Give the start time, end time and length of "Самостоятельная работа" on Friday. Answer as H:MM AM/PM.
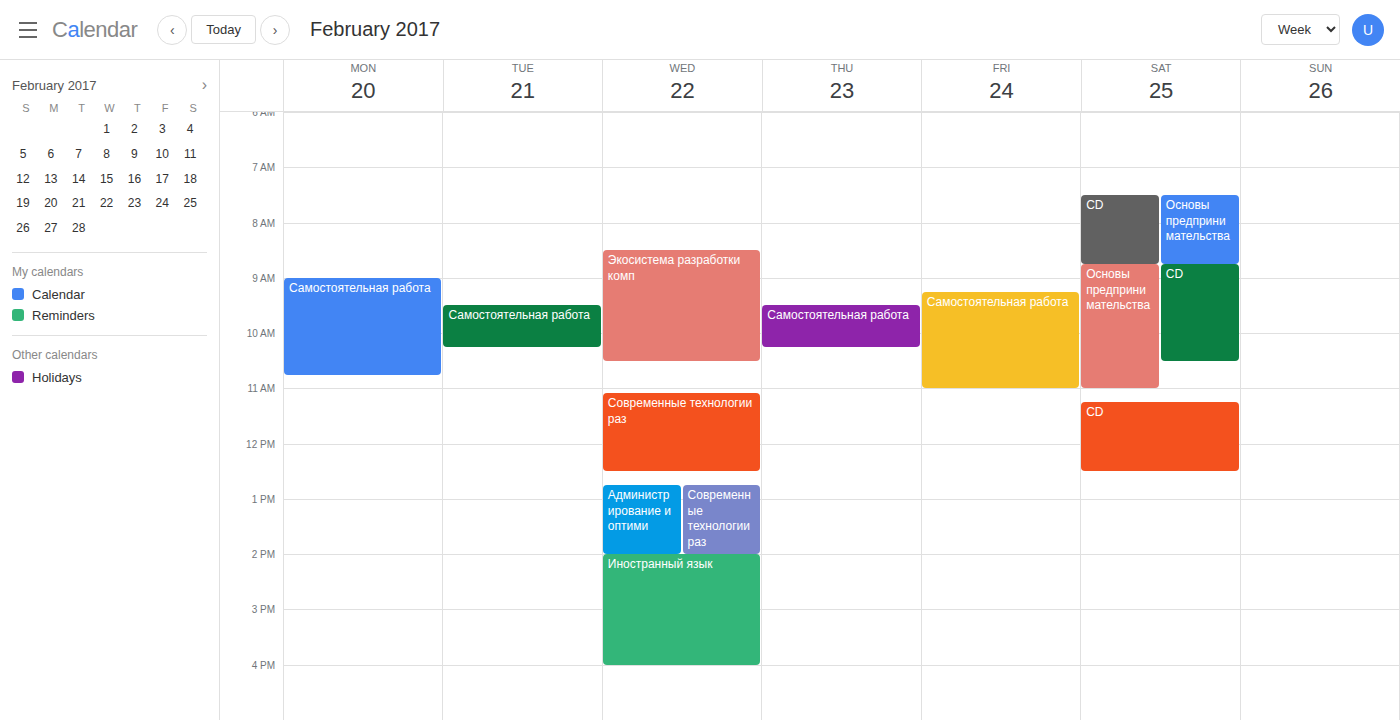
9:15 AM to 11:00 AM, 1 hour 45 minutes